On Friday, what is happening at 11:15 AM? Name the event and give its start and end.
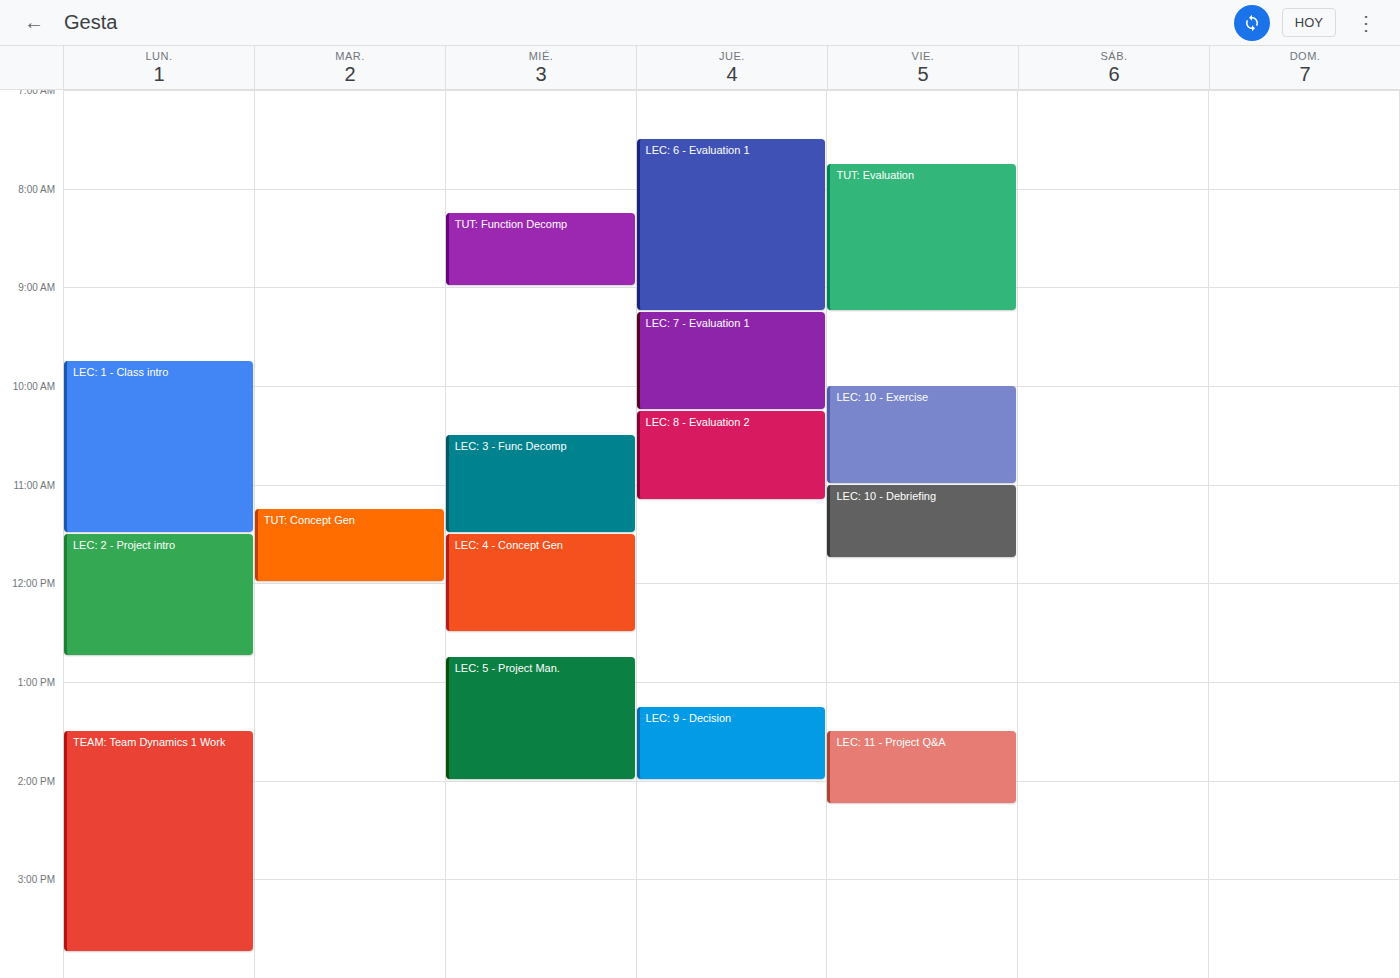
"LEC: 10 - Debriefing", 11:00 AM to 11:45 AM